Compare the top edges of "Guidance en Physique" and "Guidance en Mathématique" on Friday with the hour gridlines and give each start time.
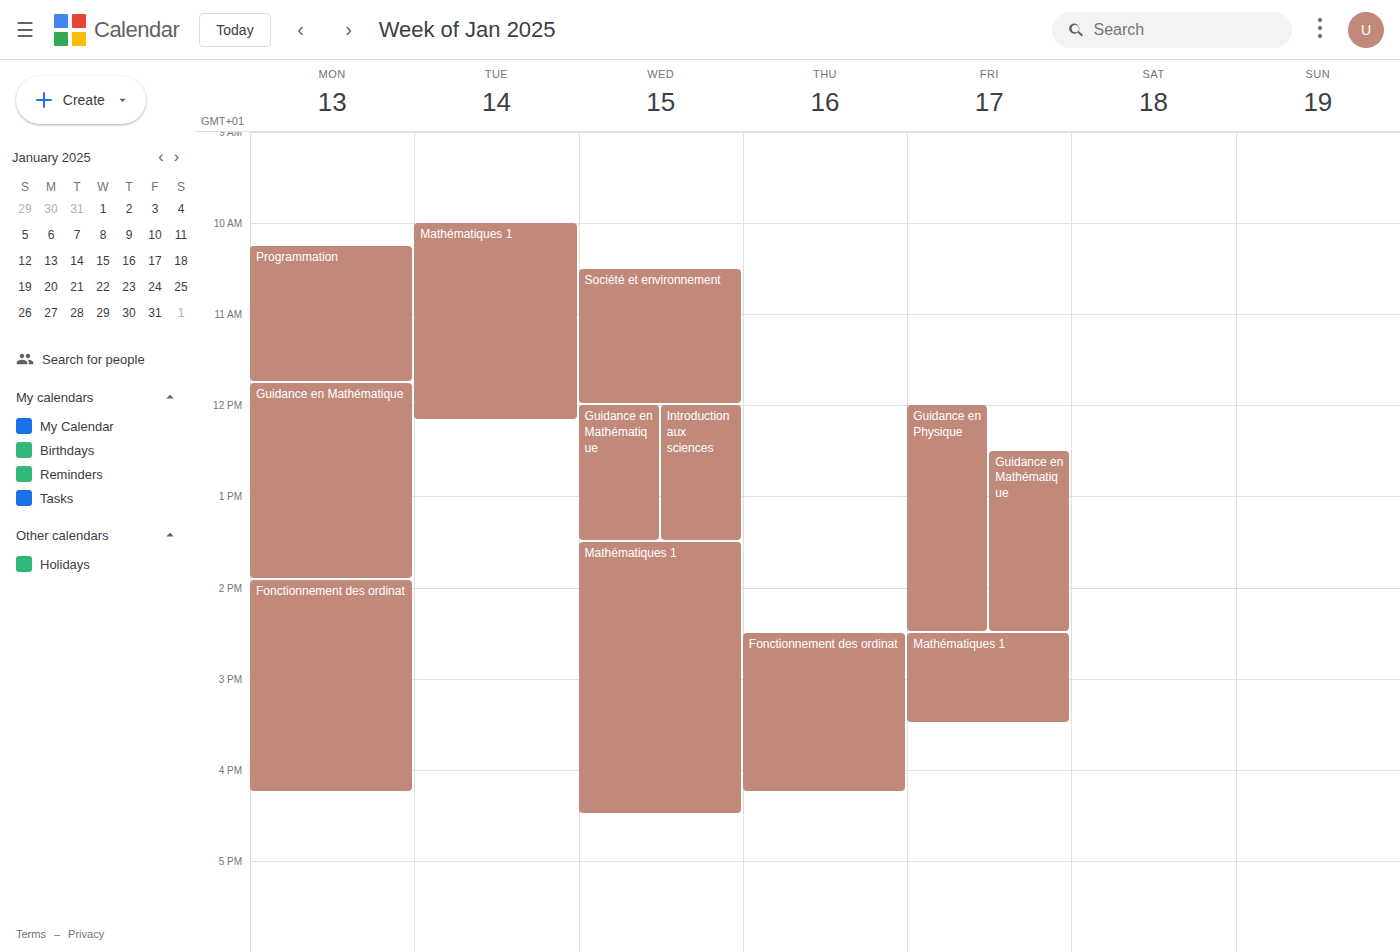
"Guidance en Physique": 12:00 PM, exactly on the 12 PM line. "Guidance en Mathématique": 12:30 PM, halfway between the 12 PM and 1 PM lines.